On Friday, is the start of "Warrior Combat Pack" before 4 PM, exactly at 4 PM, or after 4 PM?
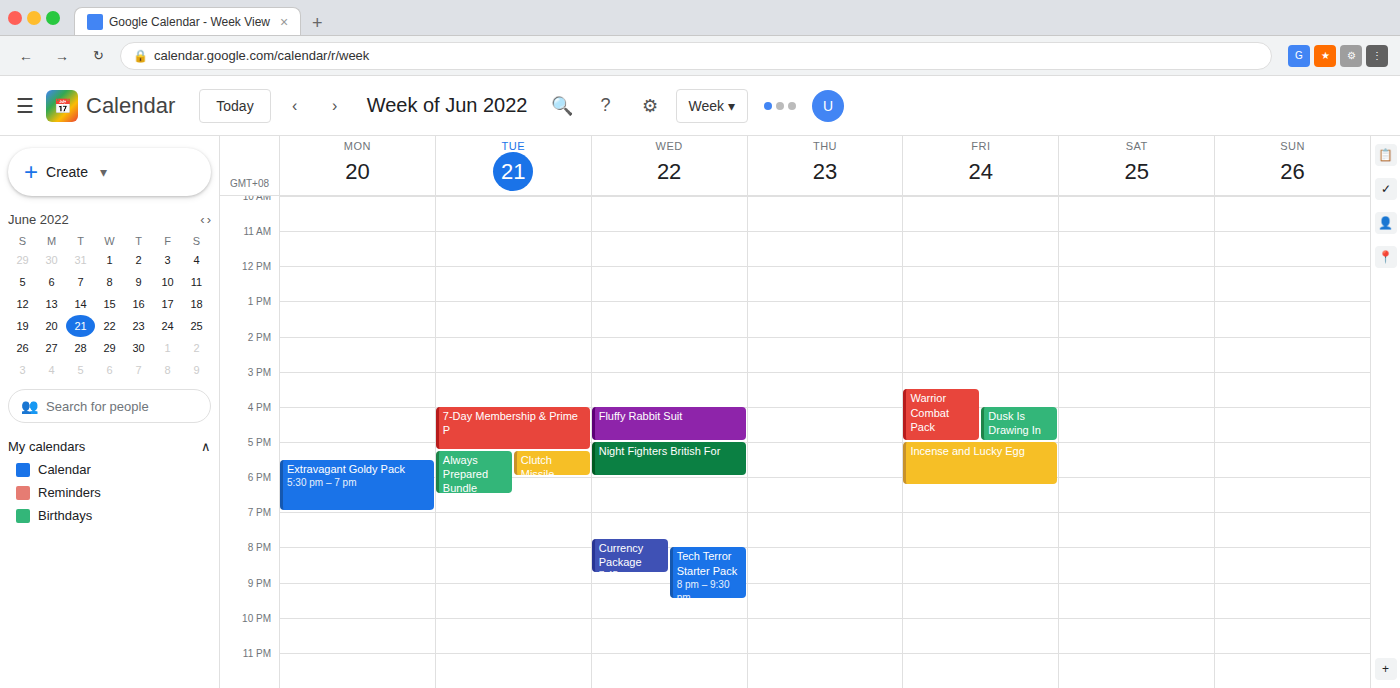
3:30 PM -- before 4 PM, 30 minutes above the 4 PM line.